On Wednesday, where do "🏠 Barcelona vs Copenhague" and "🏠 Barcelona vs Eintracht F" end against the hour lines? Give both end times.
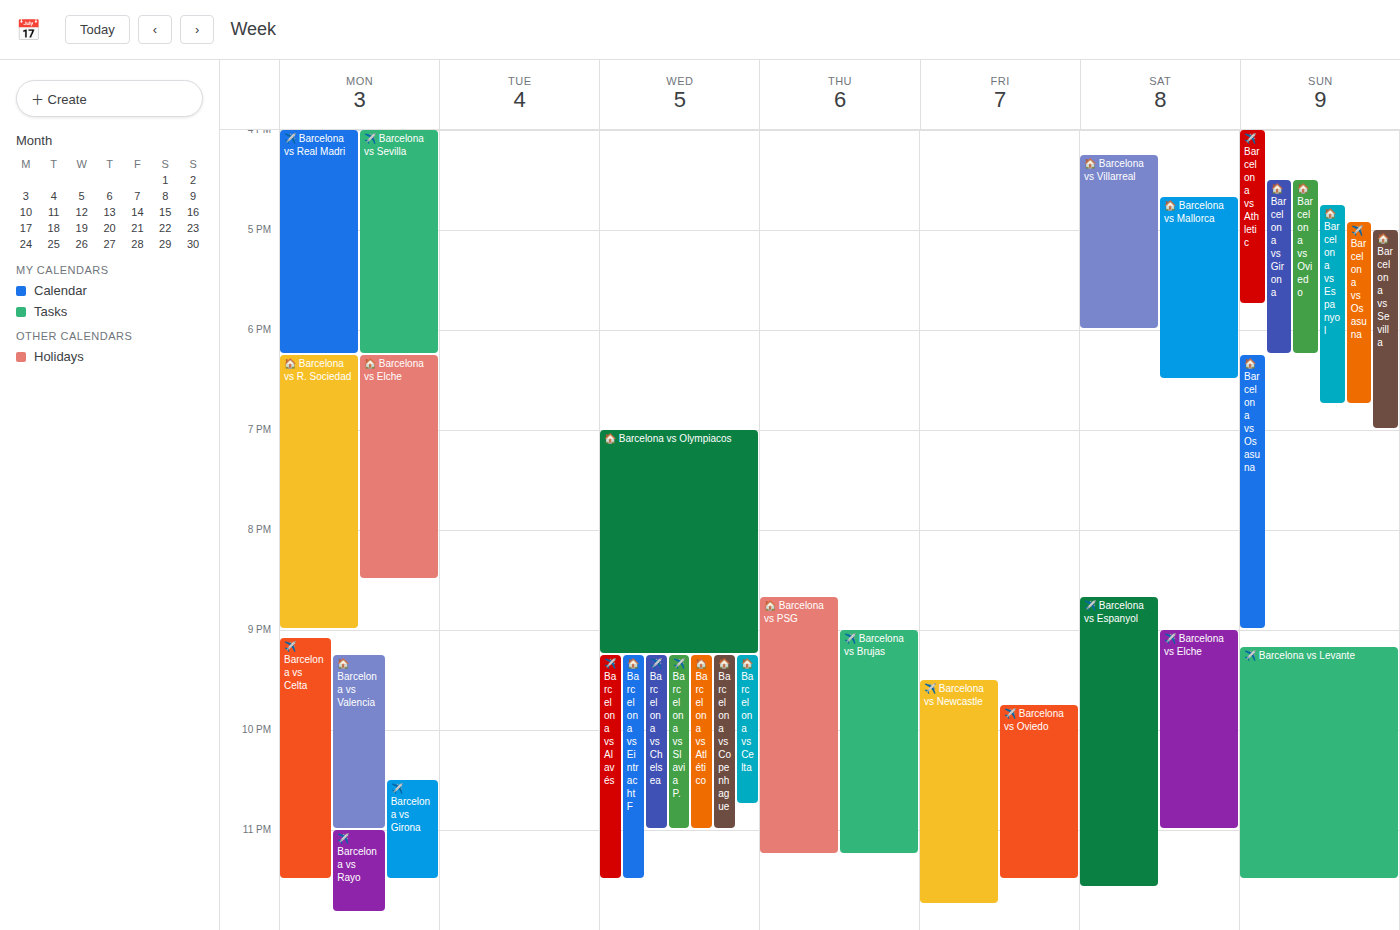
"🏠 Barcelona vs Copenhague": 11:00 PM, exactly on the 11 PM line. "🏠 Barcelona vs Eintracht F": 11:30 PM, halfway between the 11 PM and 12 AM lines.